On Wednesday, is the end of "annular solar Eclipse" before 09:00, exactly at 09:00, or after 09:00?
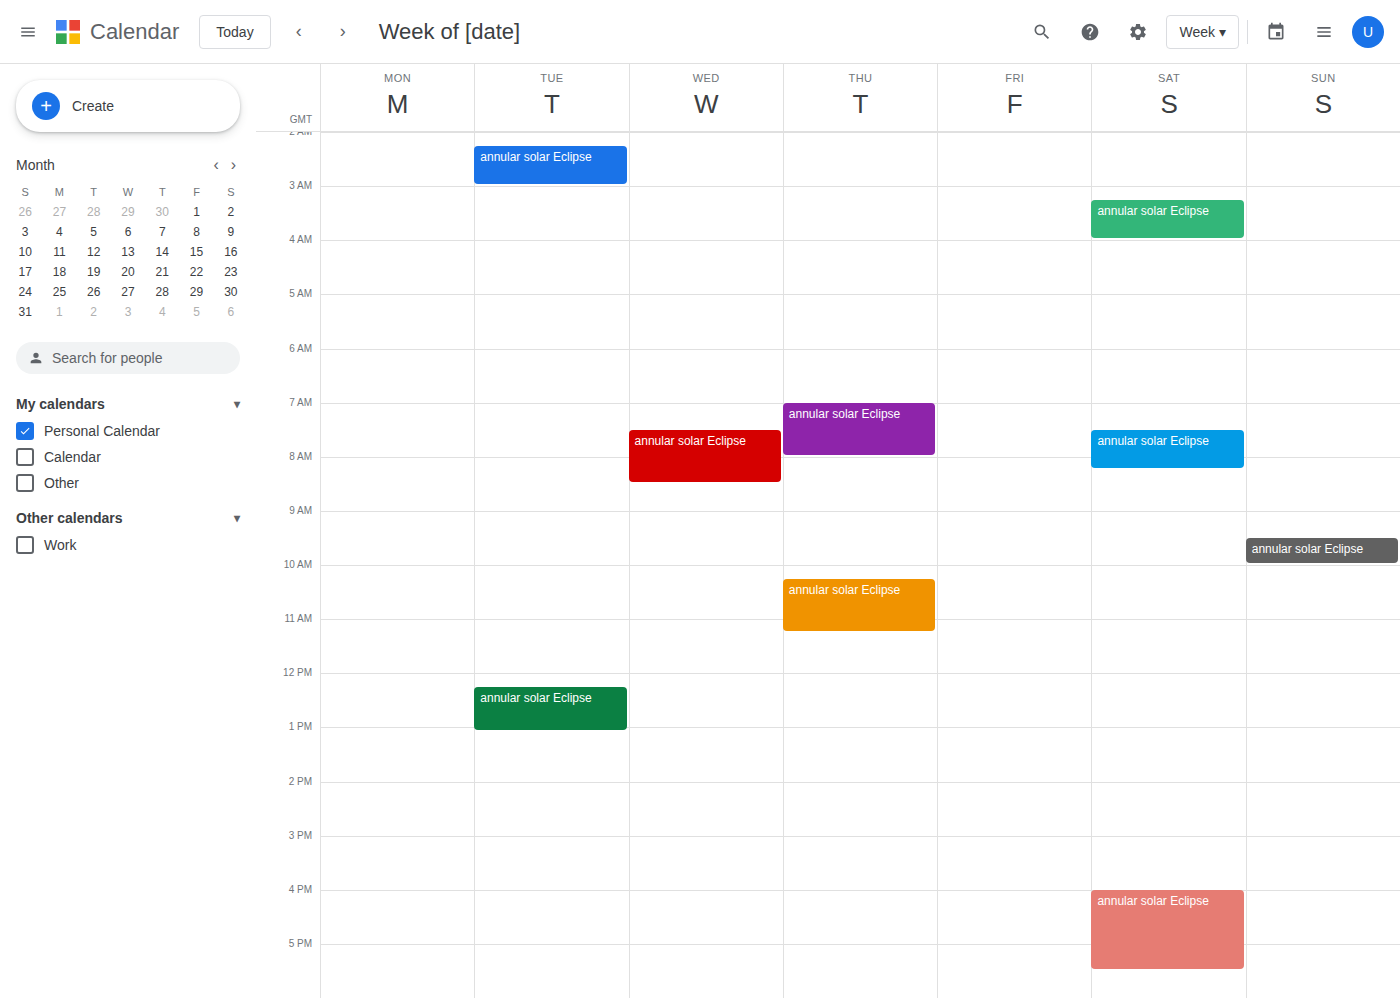
08:30 -- before 09:00, 30 minutes above the 09:00 line.